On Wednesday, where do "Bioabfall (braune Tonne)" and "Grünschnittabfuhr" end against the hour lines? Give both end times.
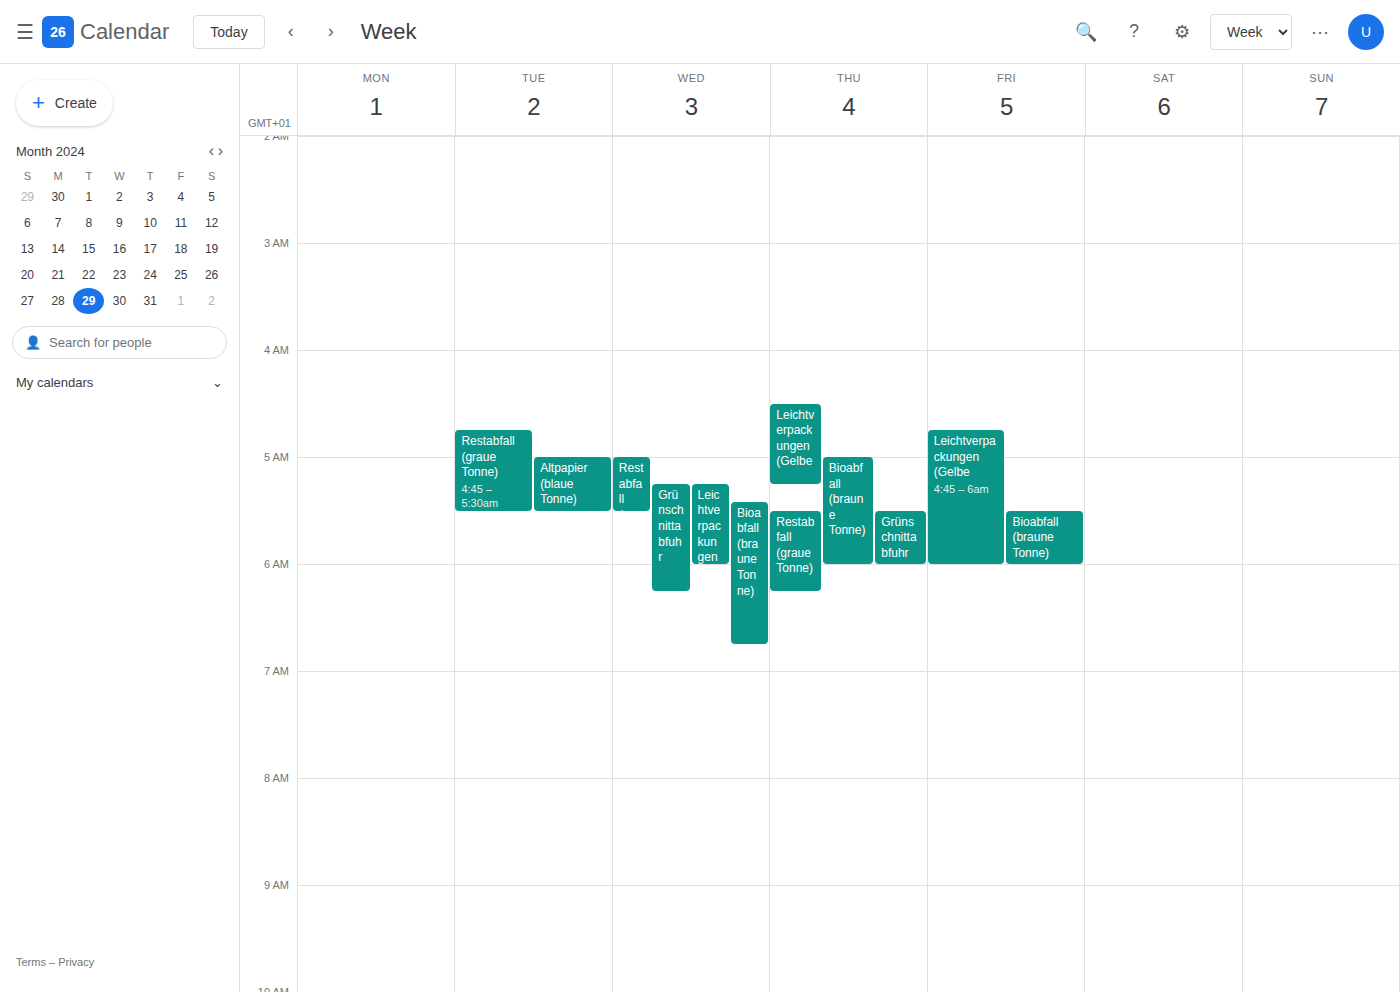
"Bioabfall (braune Tonne)": 06:45, neither: three quarters of the way from the 06:00 line to the 07:00 line. "Grünschnittabfuhr": 06:15, neither: a quarter of the way from the 06:00 line to the 07:00 line.